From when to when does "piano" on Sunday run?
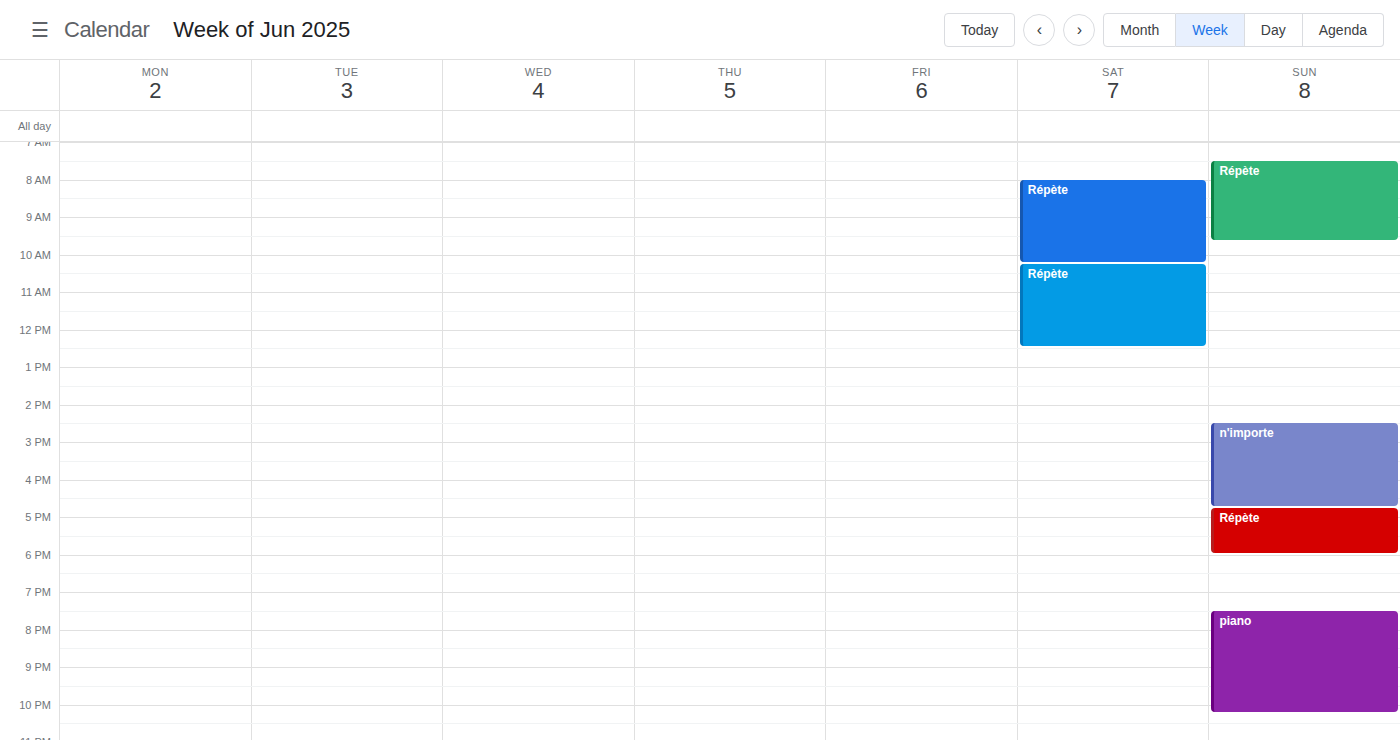
7:30 PM to 10:15 PM